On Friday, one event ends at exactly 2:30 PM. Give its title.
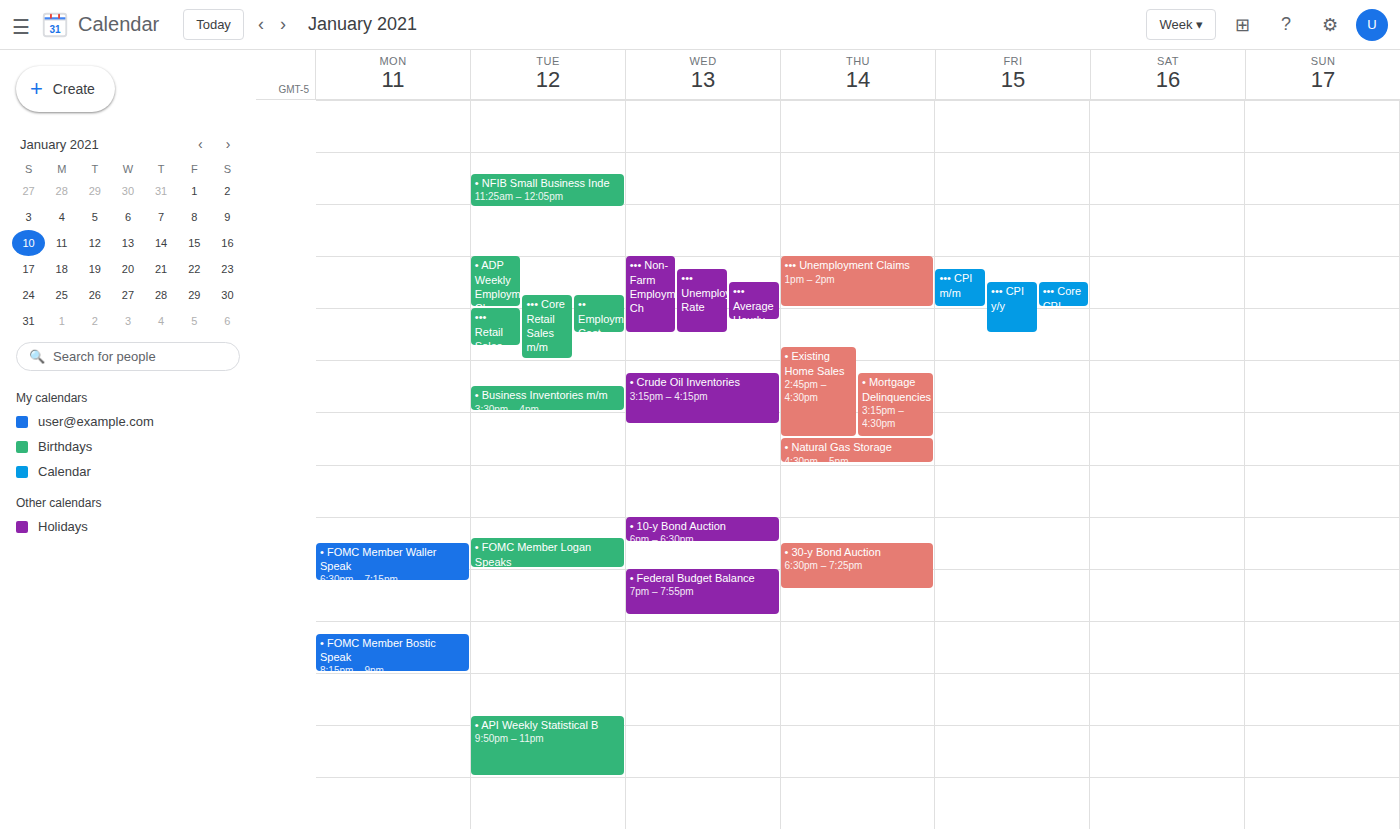
"••• CPI y/y"